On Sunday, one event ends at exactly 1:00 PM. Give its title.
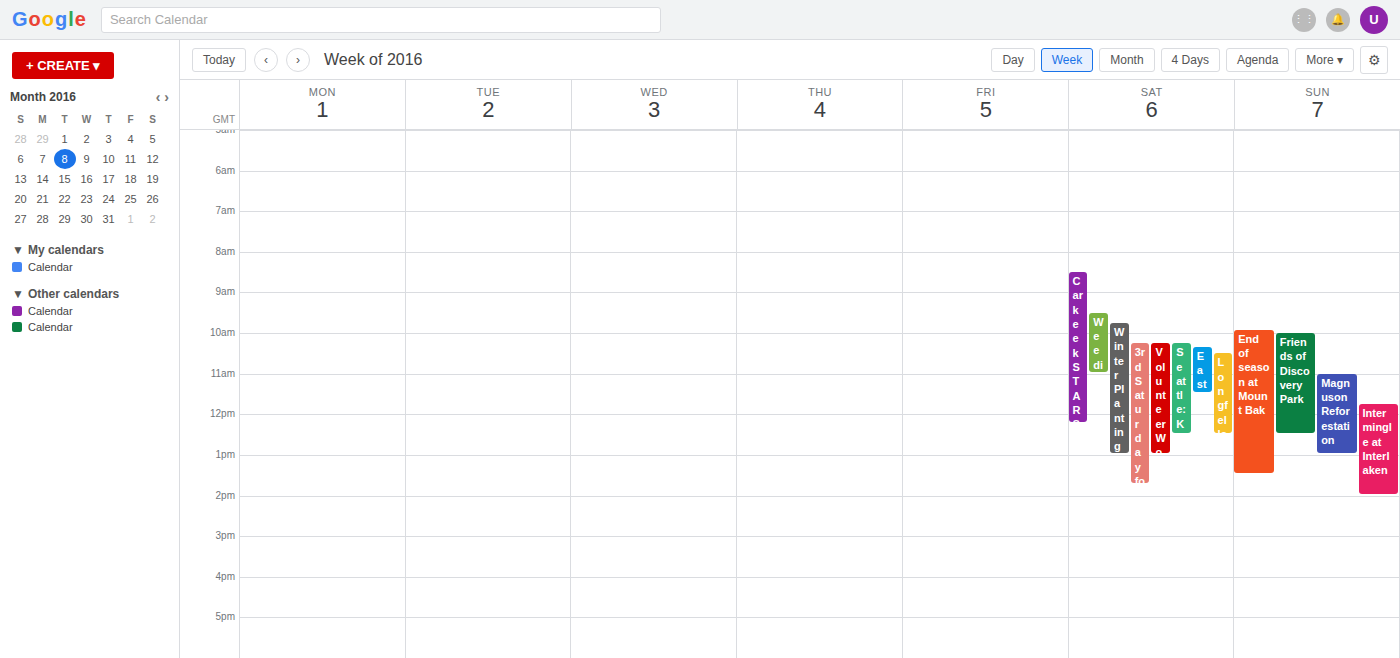
"Magnuson Reforestation"